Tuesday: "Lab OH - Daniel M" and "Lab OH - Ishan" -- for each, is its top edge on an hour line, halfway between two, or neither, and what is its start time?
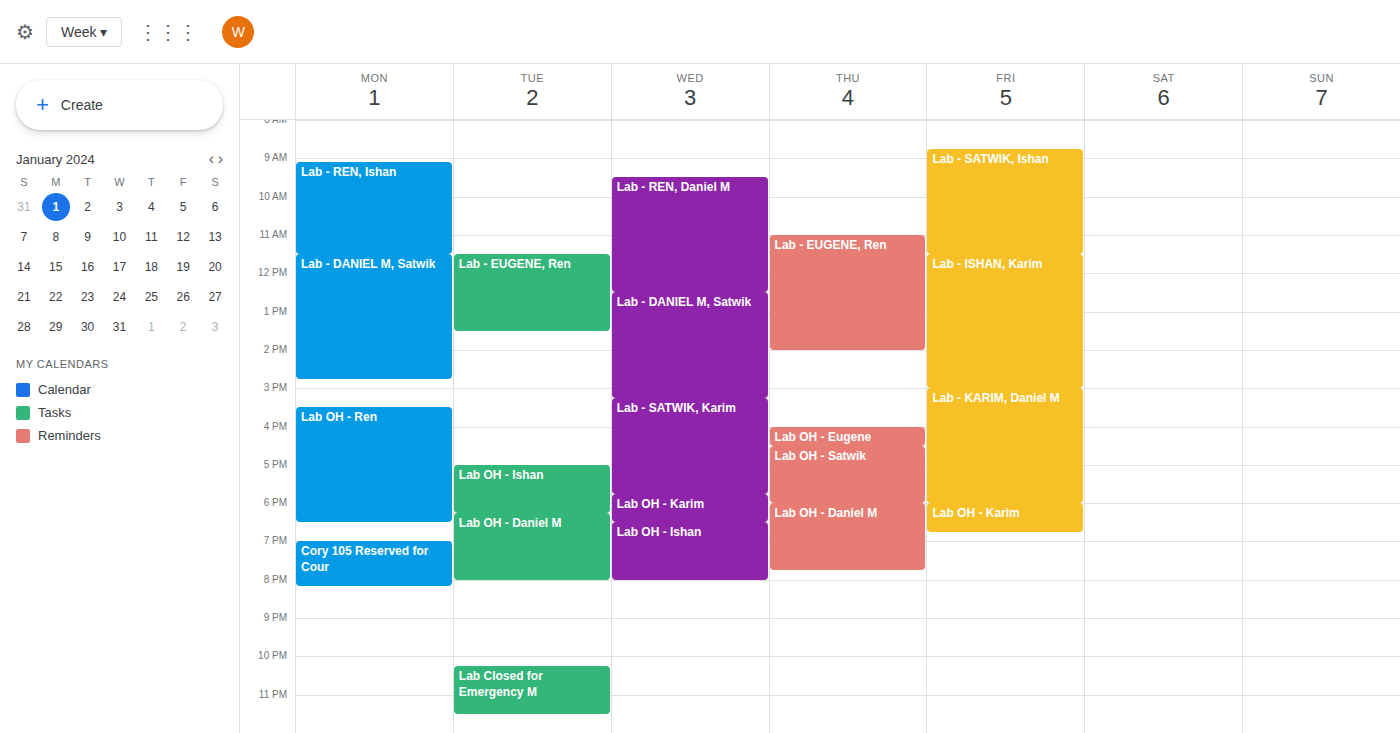
"Lab OH - Daniel M": 18:15, neither: a quarter of the way from the 18:00 line to the 19:00 line. "Lab OH - Ishan": 17:00, exactly on the 17:00 line.